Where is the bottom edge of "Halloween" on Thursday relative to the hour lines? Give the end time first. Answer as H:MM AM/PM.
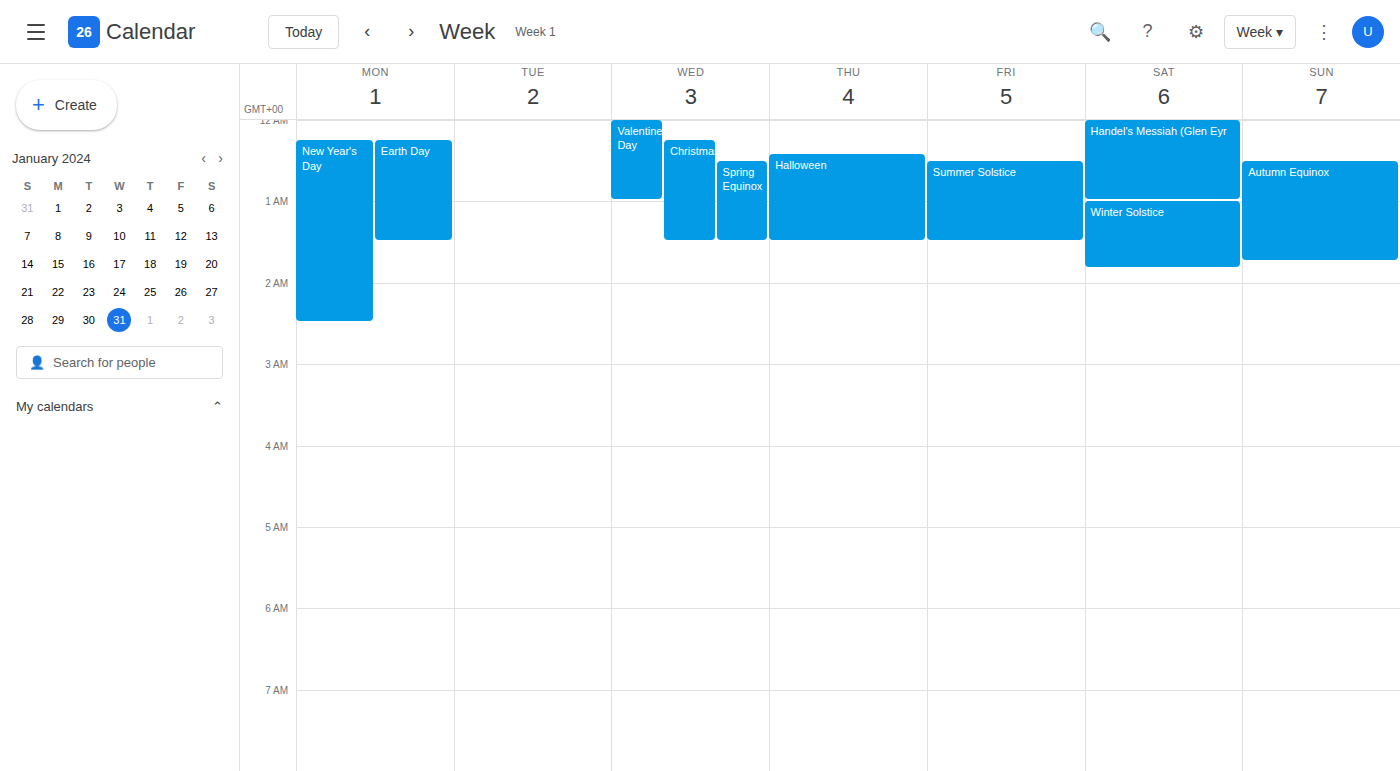
1:30 AM -- halfway between the 1 AM and 2 AM lines.